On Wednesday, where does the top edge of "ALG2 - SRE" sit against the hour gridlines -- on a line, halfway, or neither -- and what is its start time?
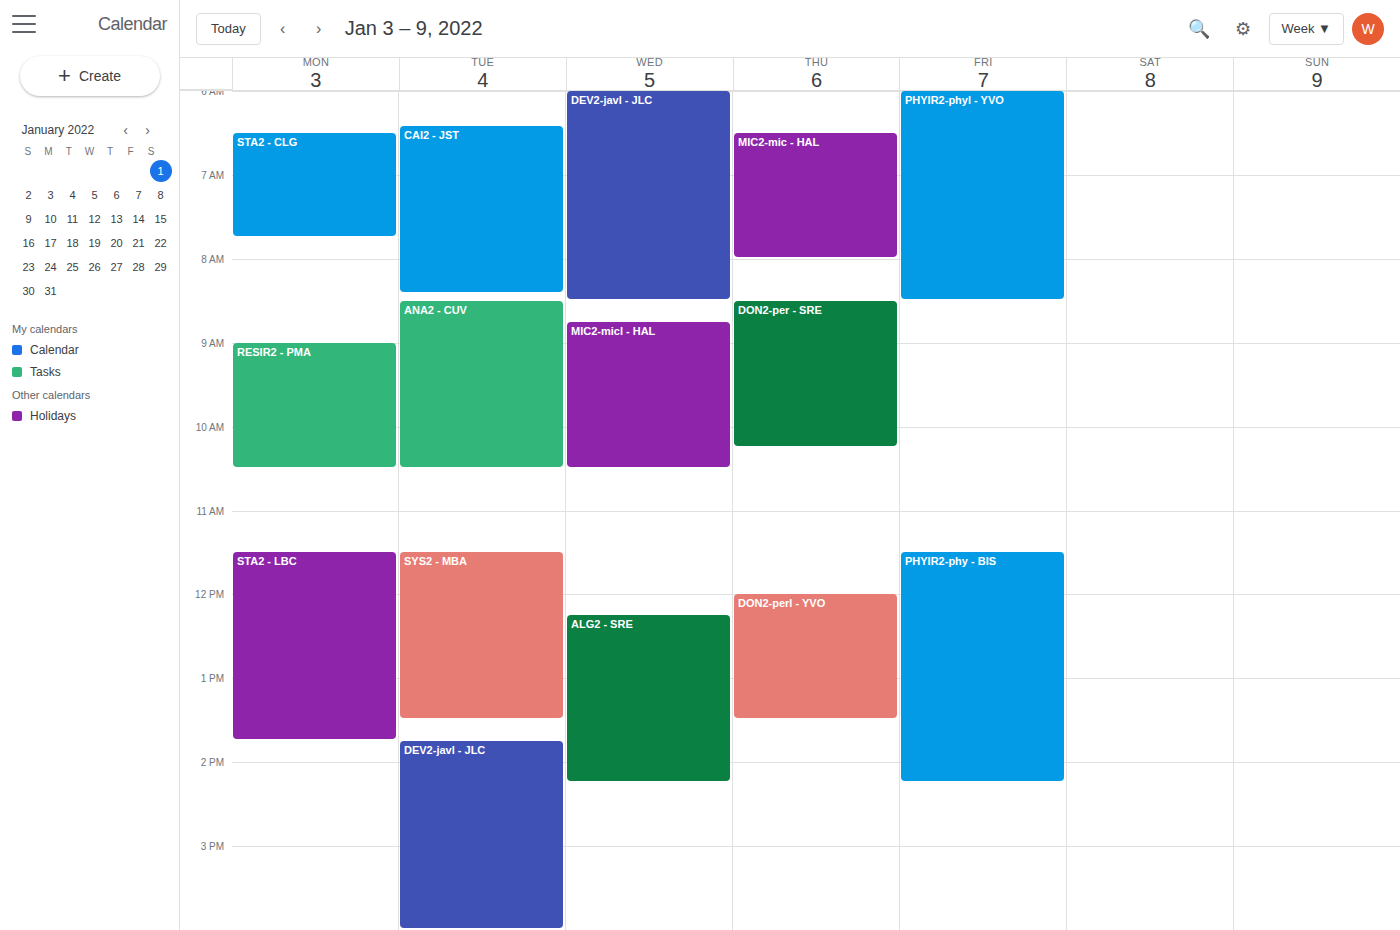
12:15 PM -- neither: a quarter of the way from the 12 PM line to the 1 PM line.